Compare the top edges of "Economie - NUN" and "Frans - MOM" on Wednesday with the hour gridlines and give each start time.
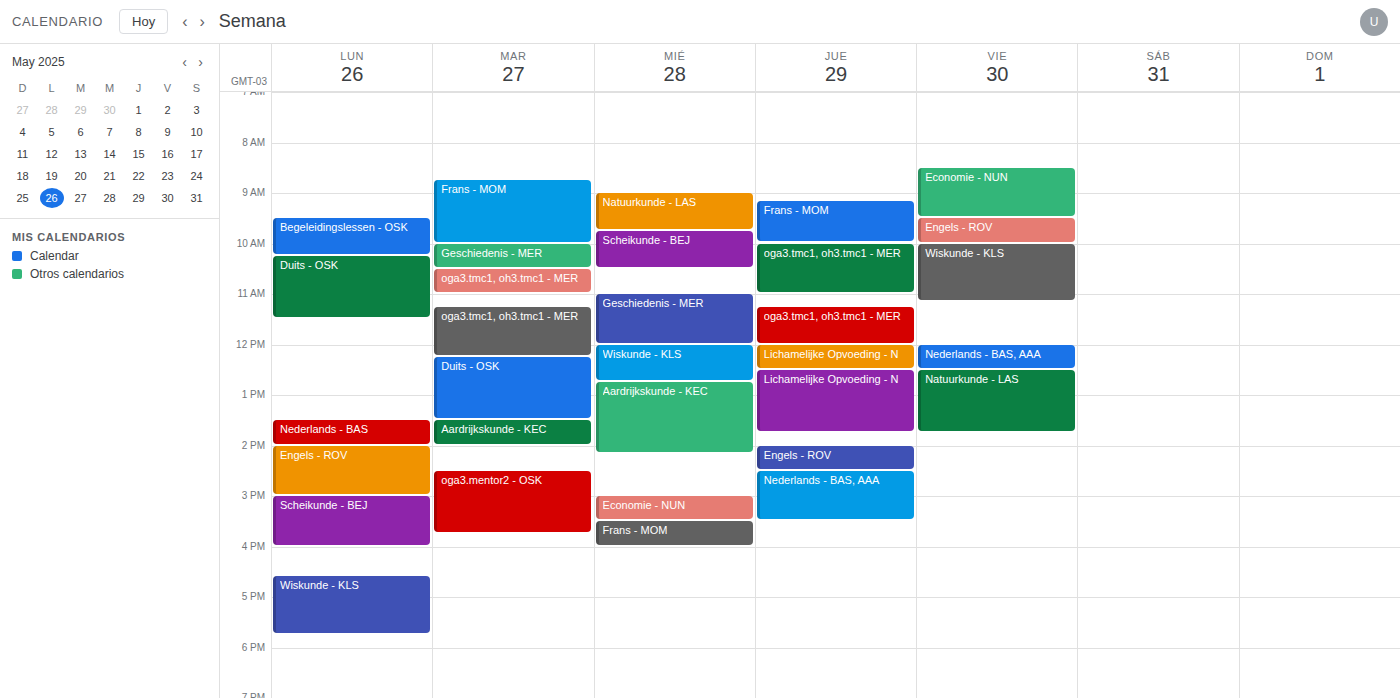
"Economie - NUN": 3:00 PM, exactly on the 3 PM line. "Frans - MOM": 3:30 PM, halfway between the 3 PM and 4 PM lines.